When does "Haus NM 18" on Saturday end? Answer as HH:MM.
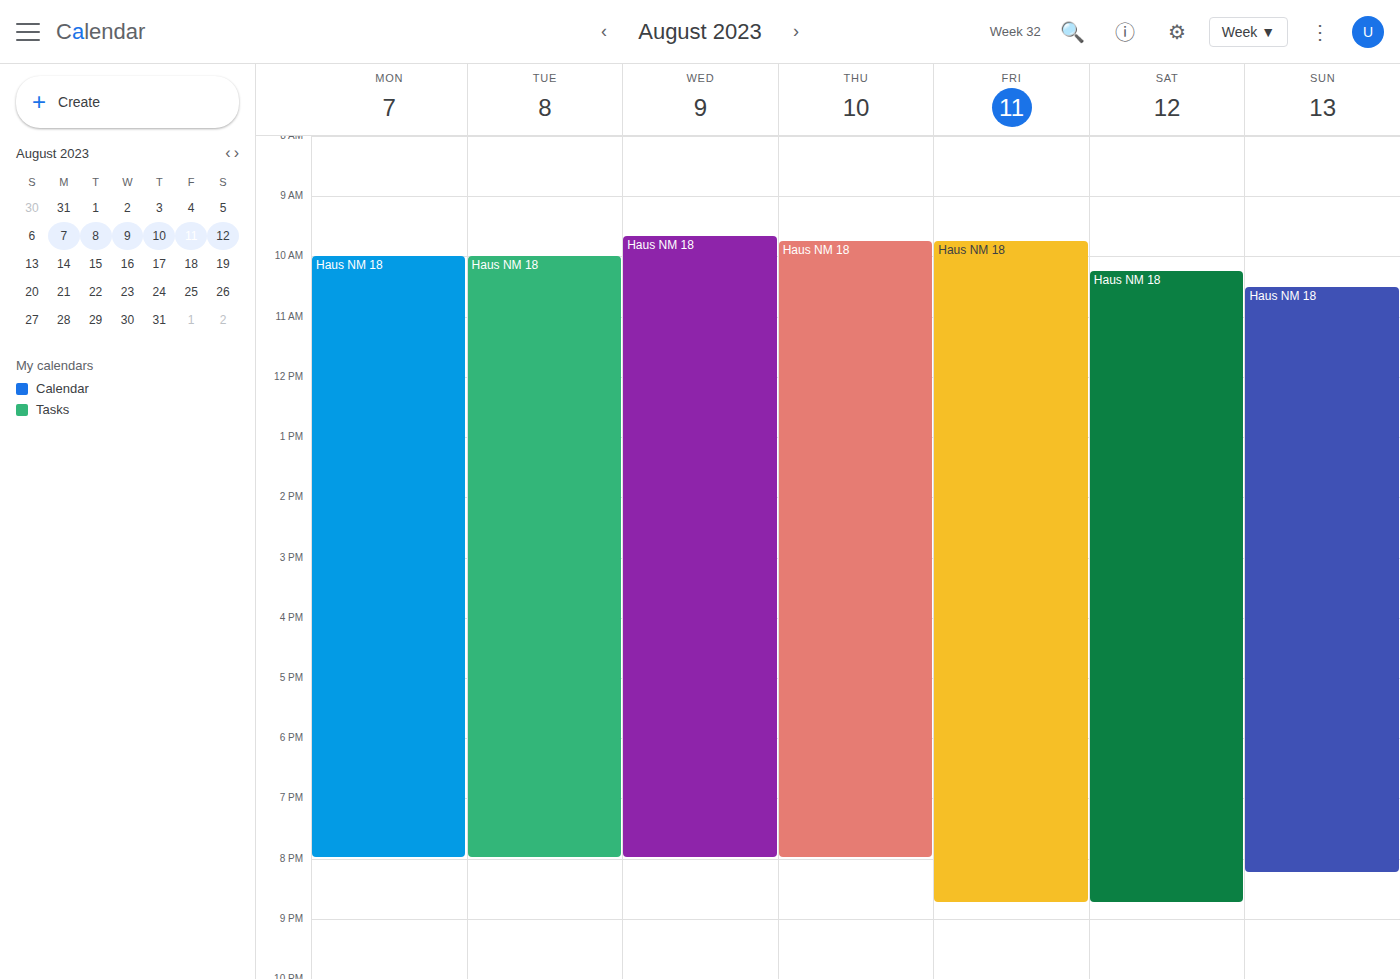
20:45